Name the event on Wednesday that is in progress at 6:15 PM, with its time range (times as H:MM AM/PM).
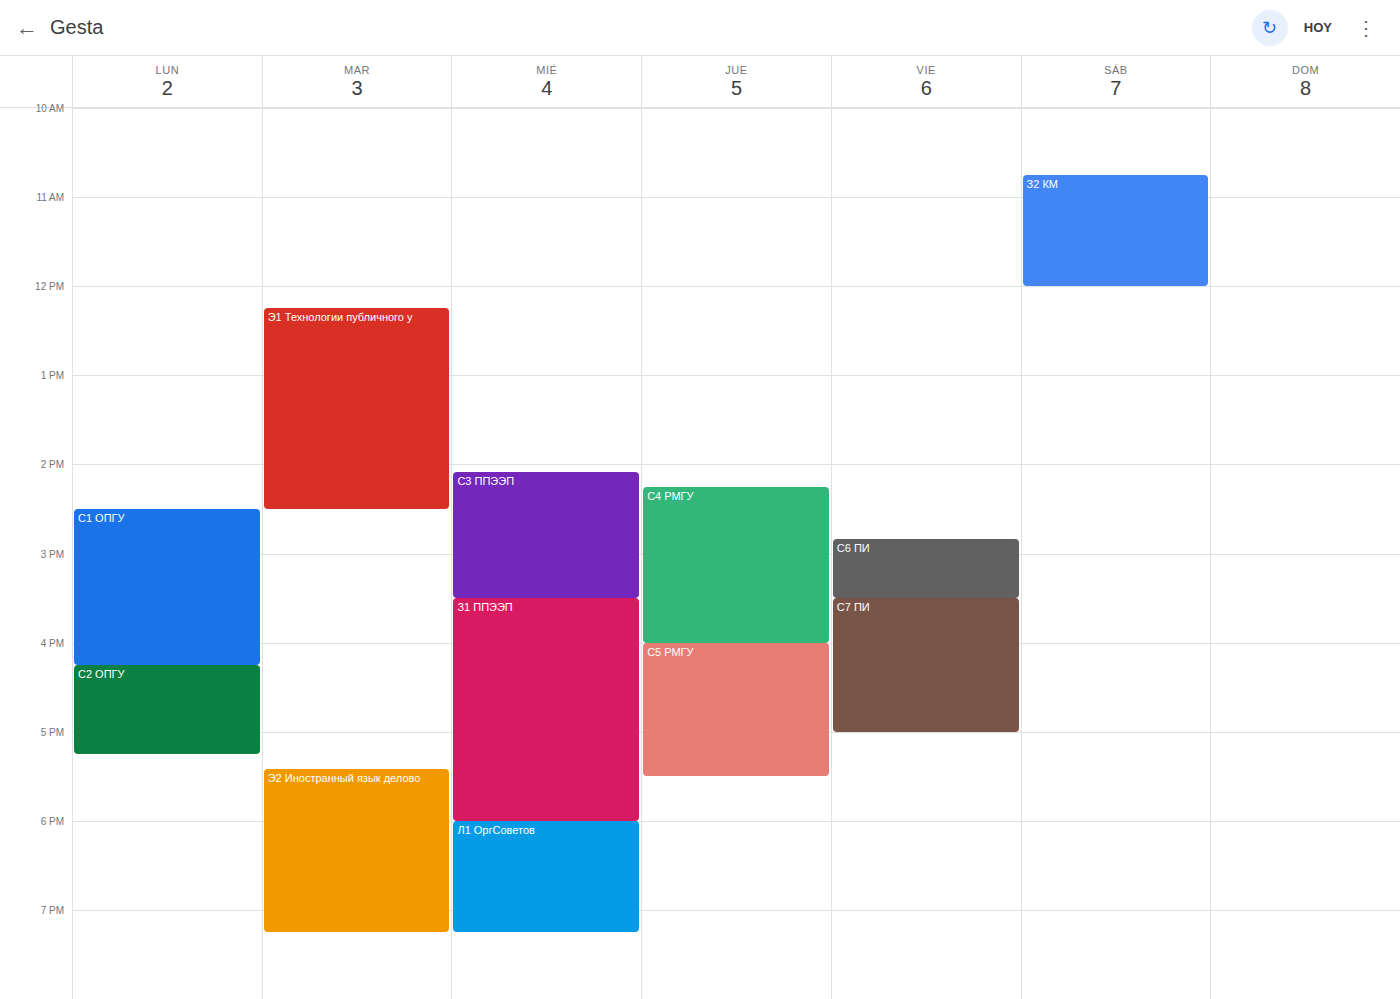
"Л1 ОргСоветов", 6:00 PM to 7:15 PM